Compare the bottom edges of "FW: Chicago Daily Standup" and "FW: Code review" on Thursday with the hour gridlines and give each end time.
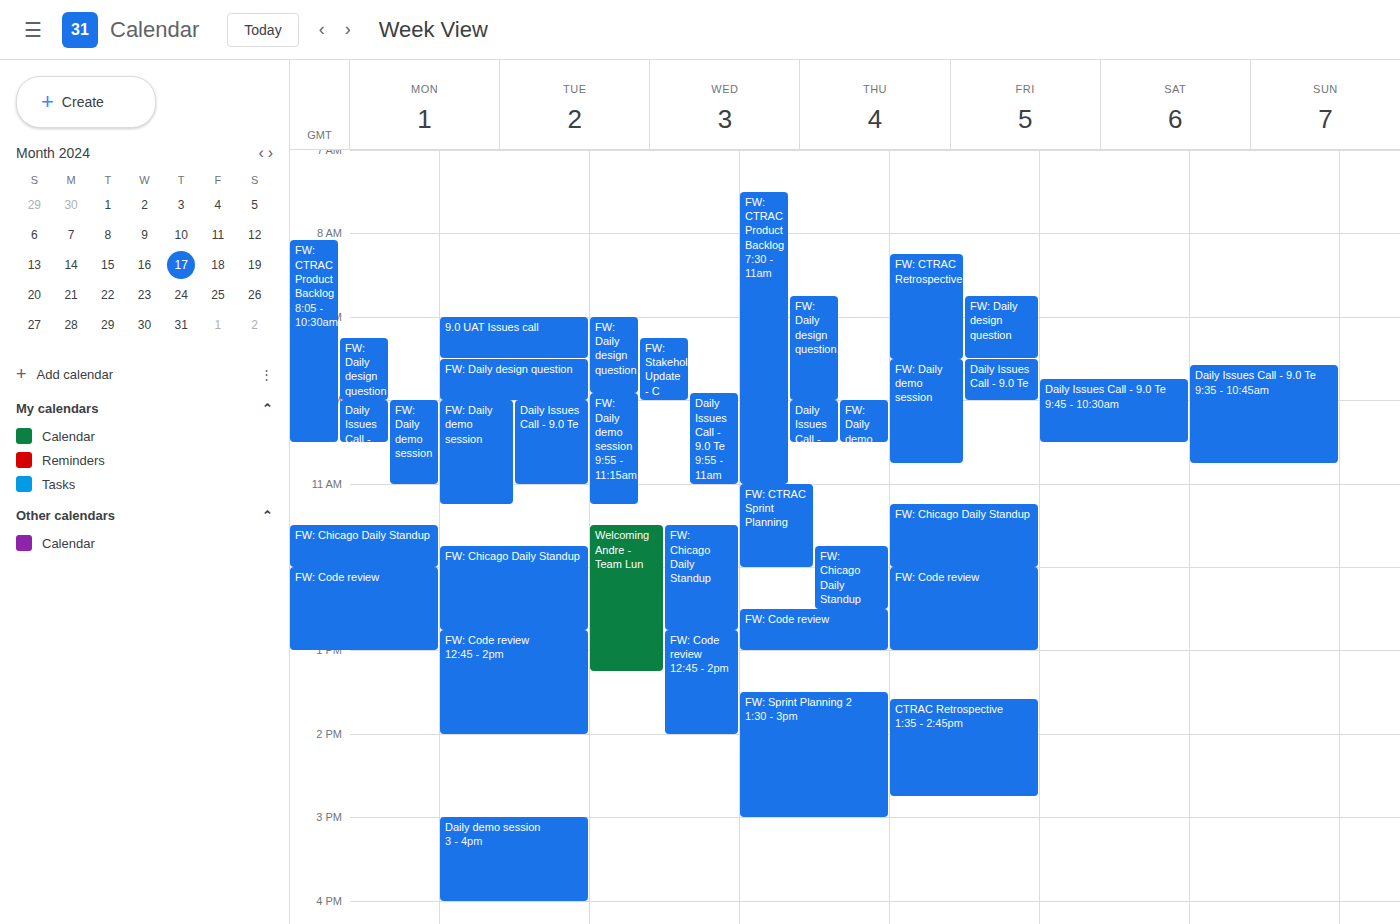
"FW: Chicago Daily Standup": 12:30 PM, halfway between the 12 PM and 1 PM lines. "FW: Code review": 1:00 PM, exactly on the 1 PM line.